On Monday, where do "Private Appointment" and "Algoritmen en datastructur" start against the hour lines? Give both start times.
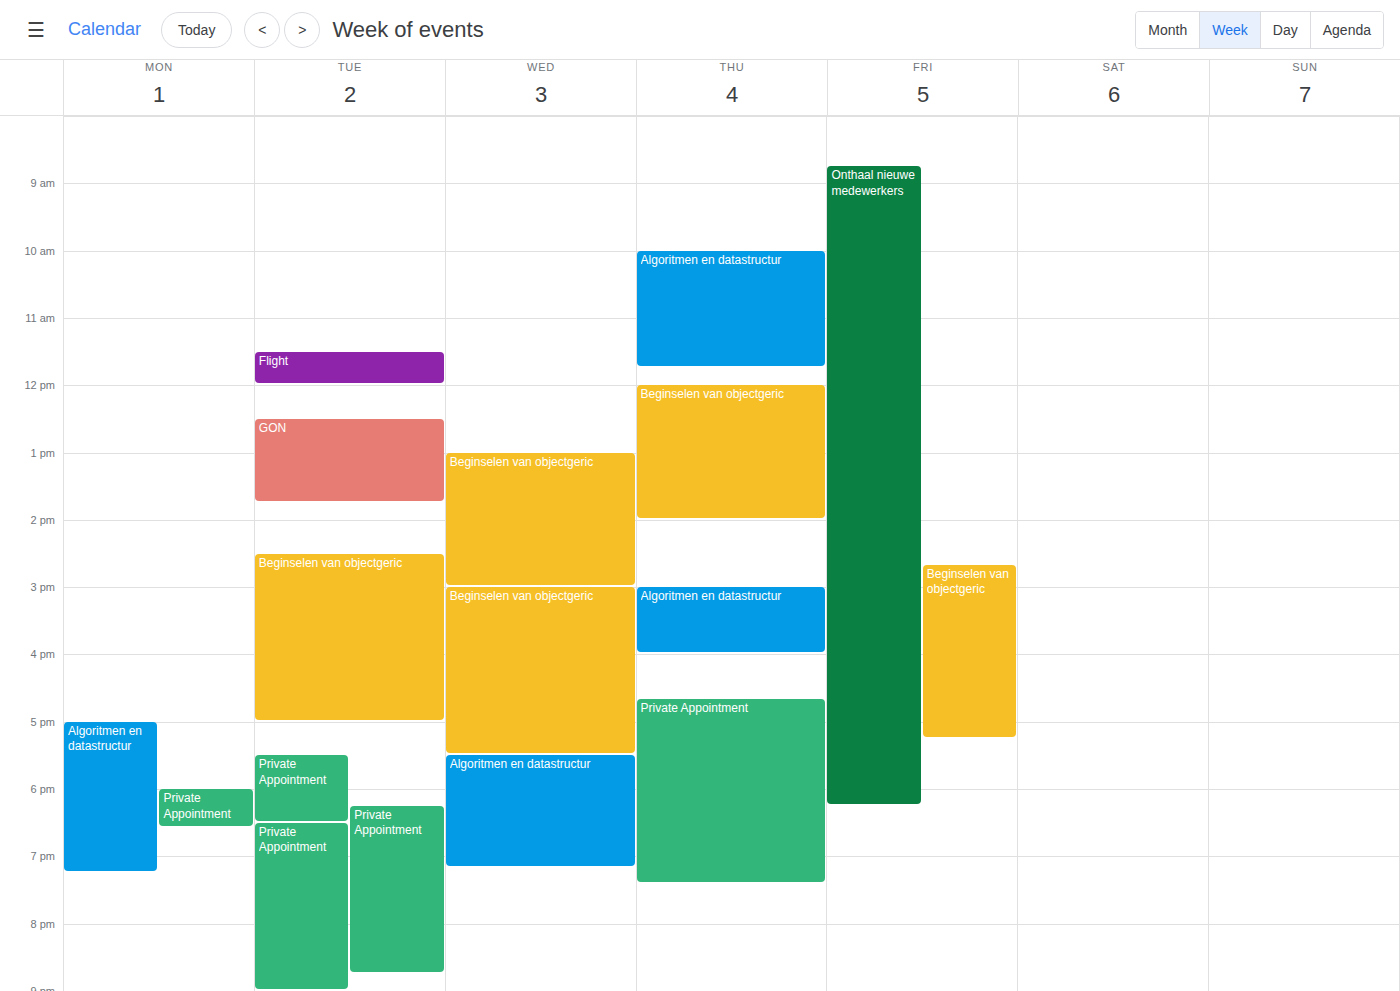
"Private Appointment": 6:00 PM, exactly on the 6 PM line. "Algoritmen en datastructur": 5:00 PM, exactly on the 5 PM line.